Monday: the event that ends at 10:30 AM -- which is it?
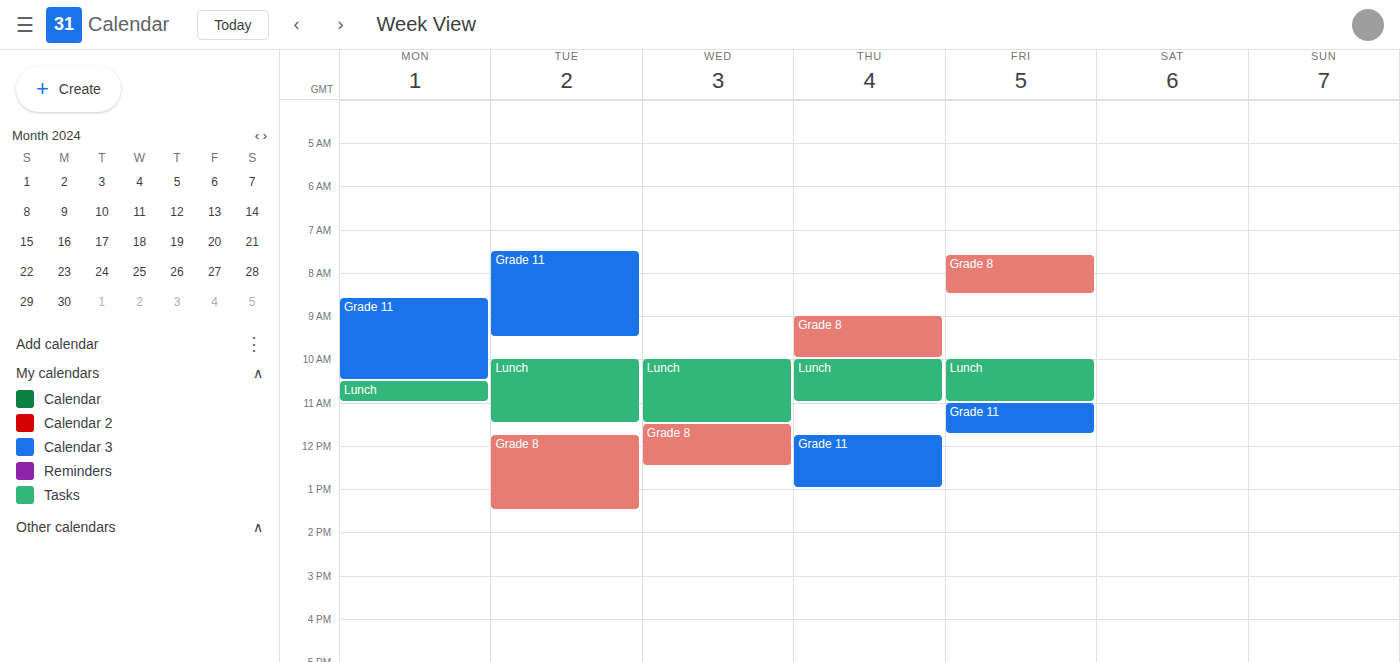
"Grade 11"